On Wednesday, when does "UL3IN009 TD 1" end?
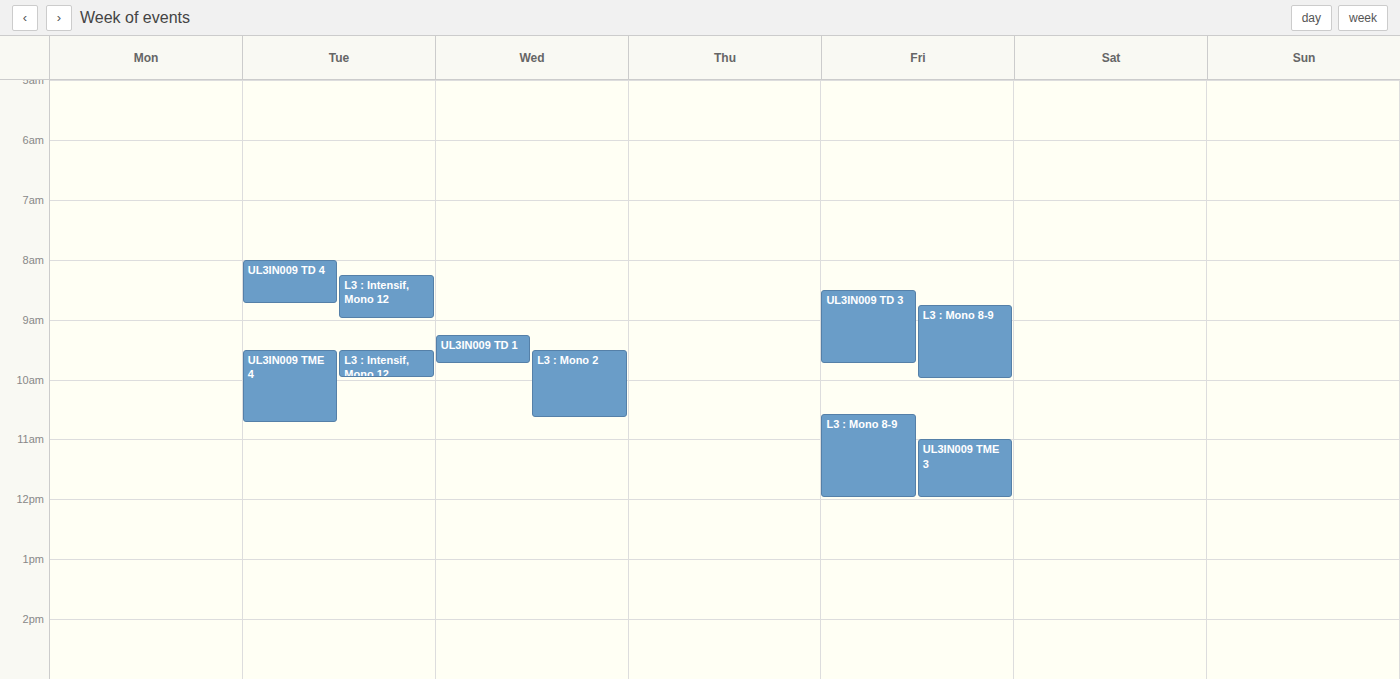
9:45 AM